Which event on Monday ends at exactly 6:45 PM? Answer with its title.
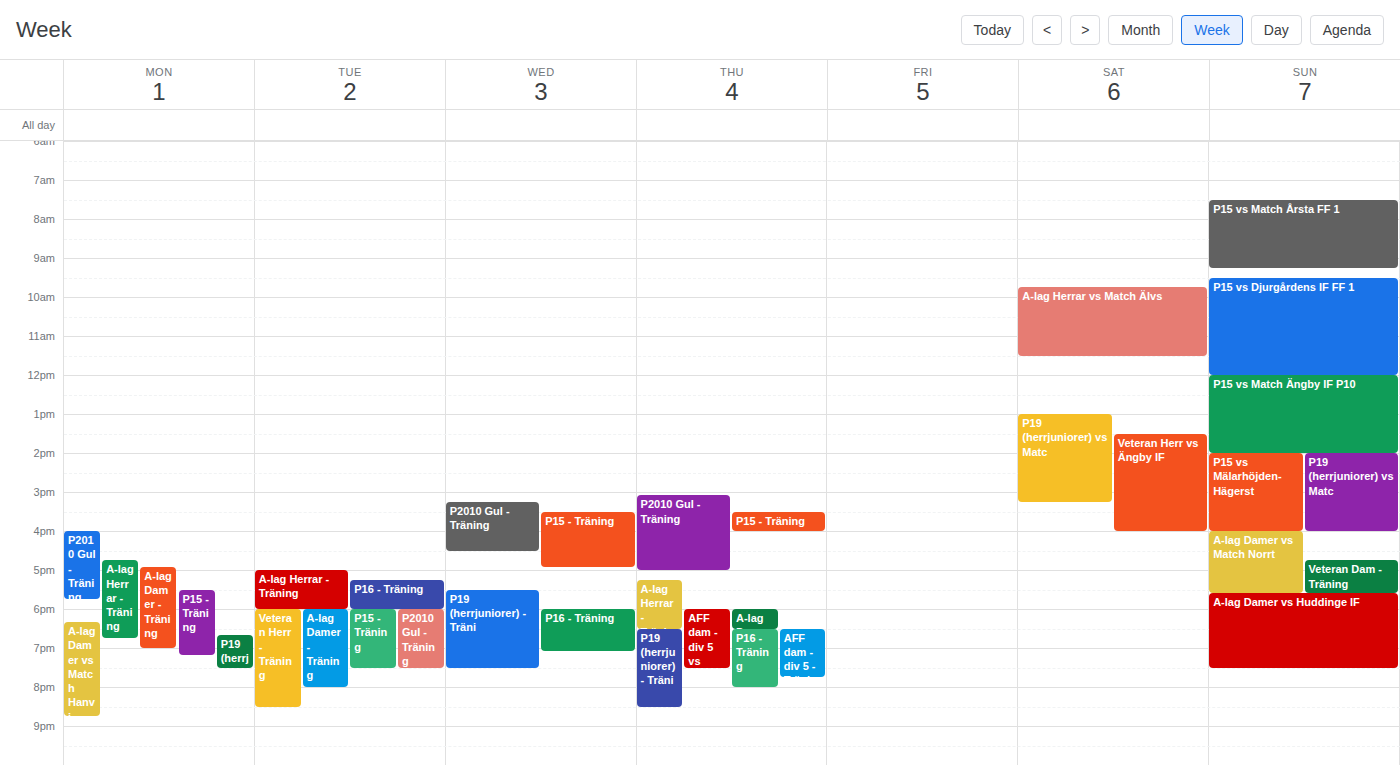
"A-lag Herrar - Träning"